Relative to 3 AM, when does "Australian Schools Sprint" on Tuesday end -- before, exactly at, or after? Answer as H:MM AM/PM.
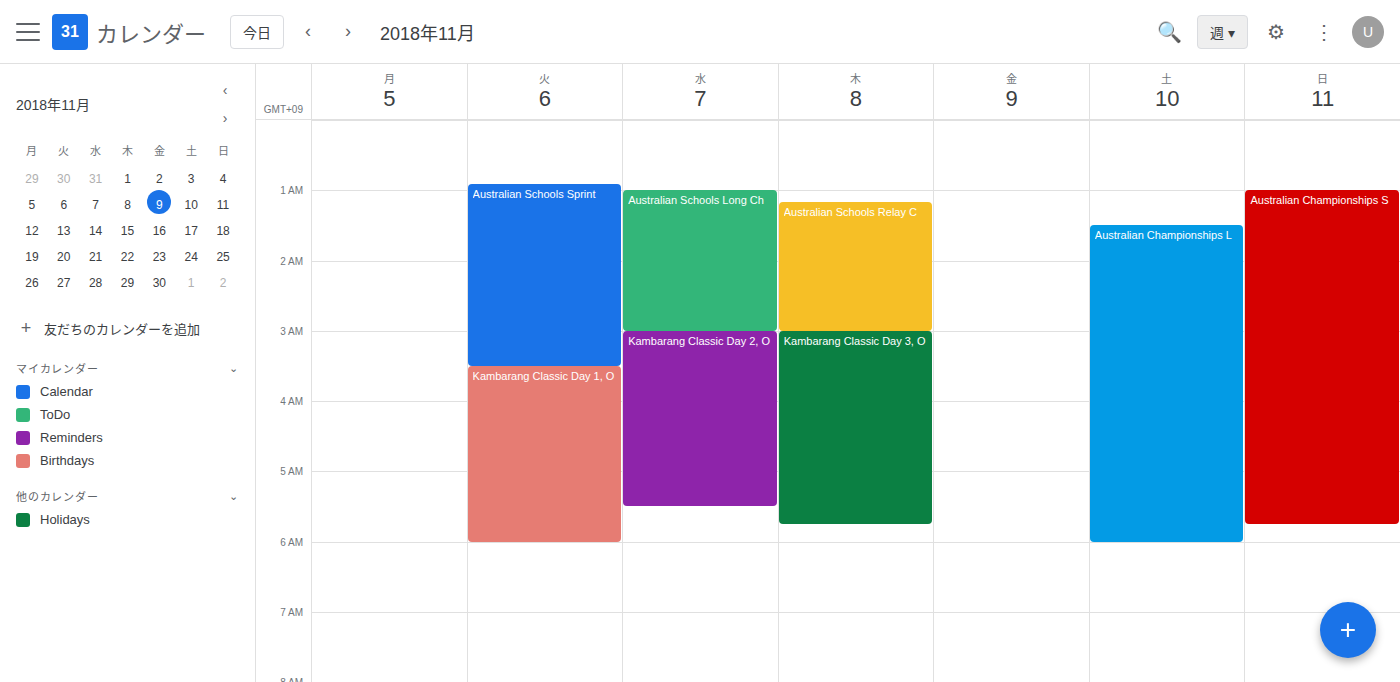
3:30 AM -- after 3 AM, 30 minutes below the 3 AM line.